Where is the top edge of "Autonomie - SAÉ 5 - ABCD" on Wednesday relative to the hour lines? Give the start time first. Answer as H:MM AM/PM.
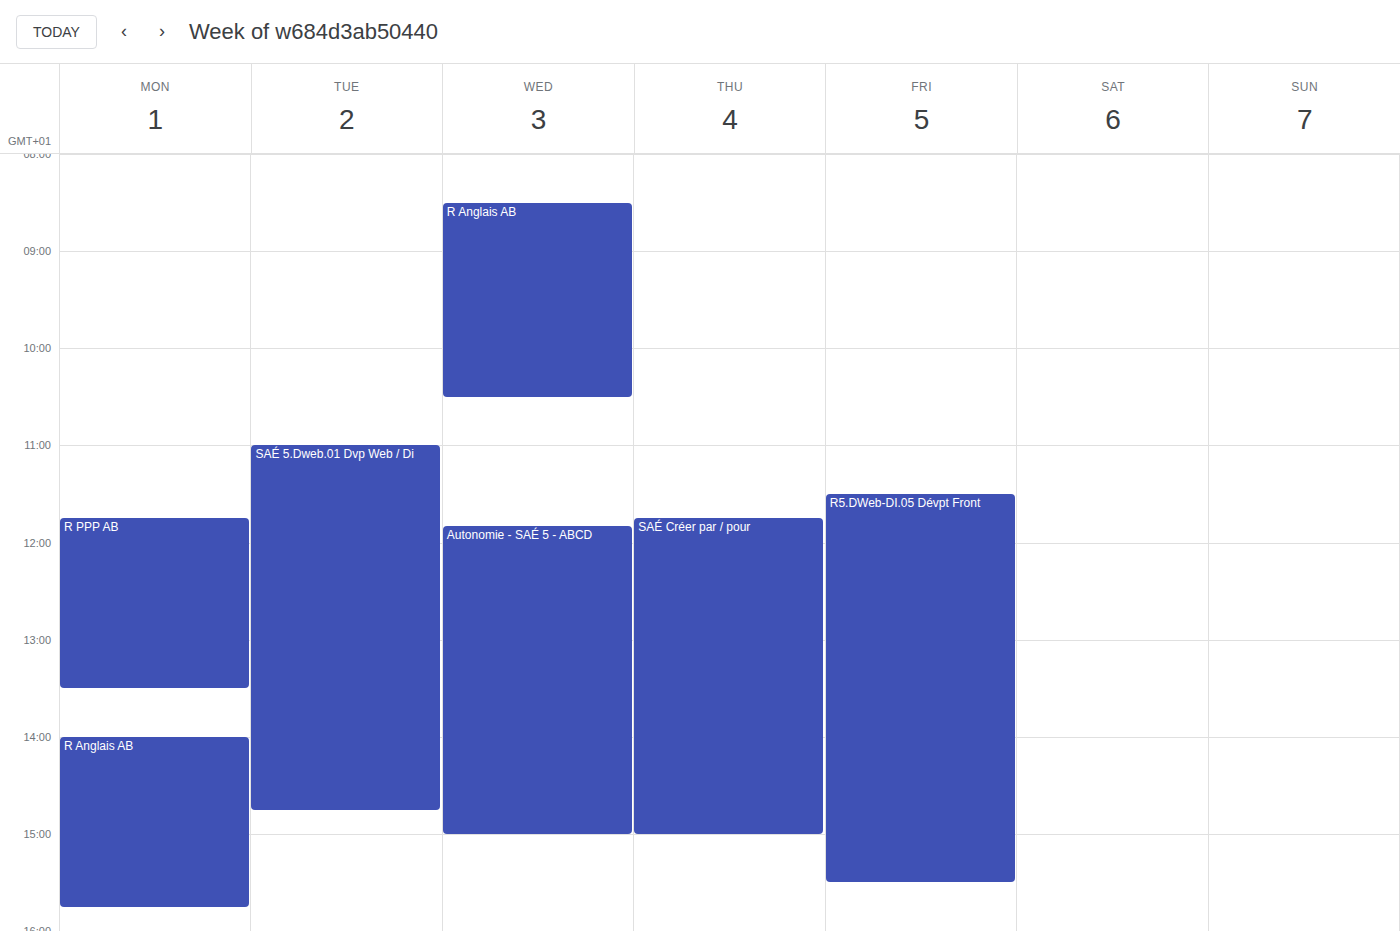
11:50 AM -- neither: 50 minutes below the 11 AM line and 10 minutes above the 12 PM line.